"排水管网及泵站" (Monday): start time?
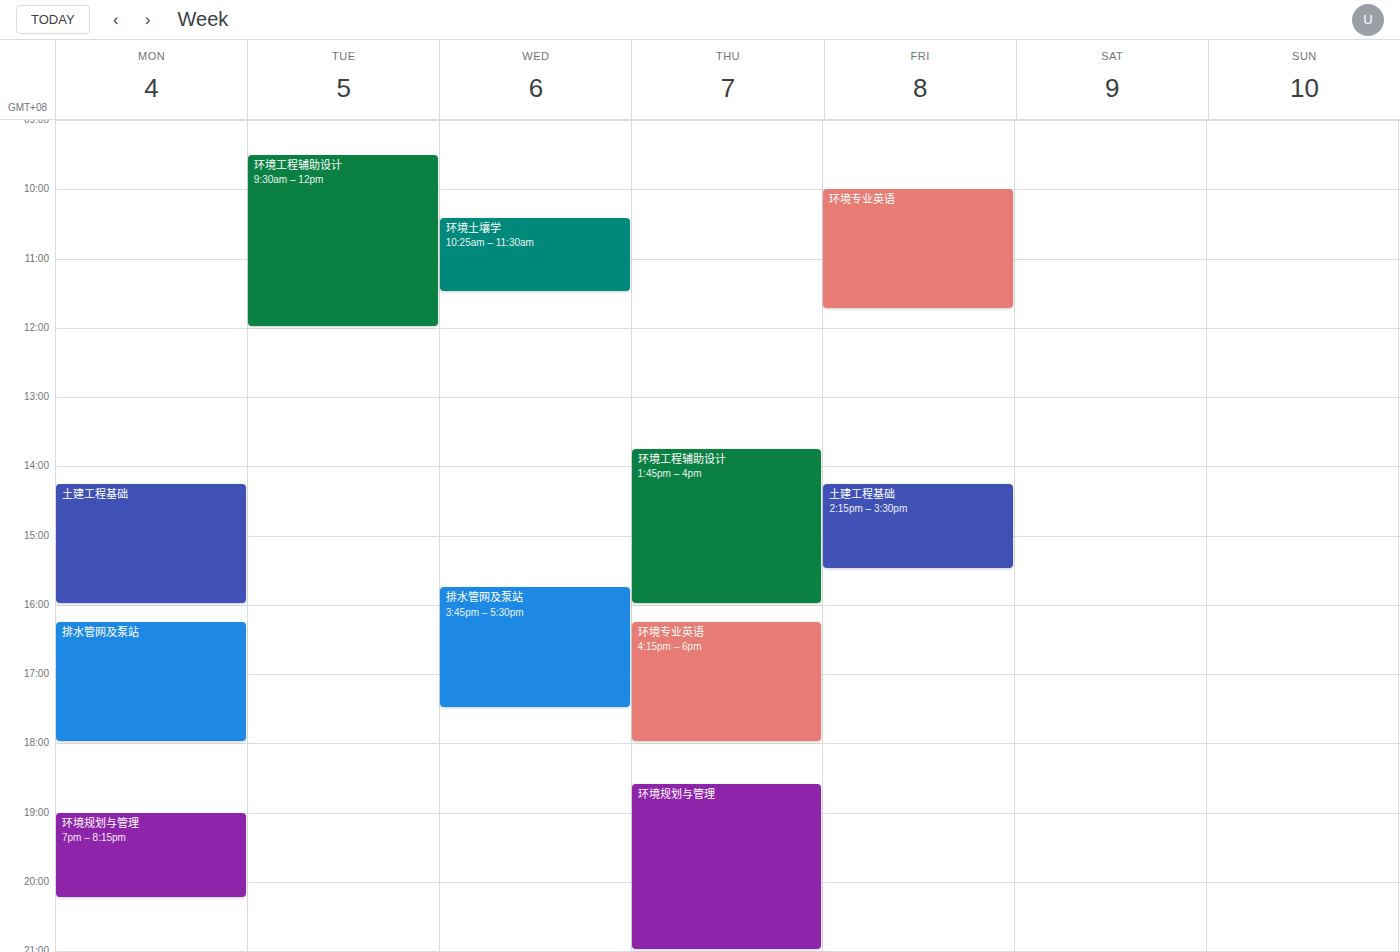
4:15 PM